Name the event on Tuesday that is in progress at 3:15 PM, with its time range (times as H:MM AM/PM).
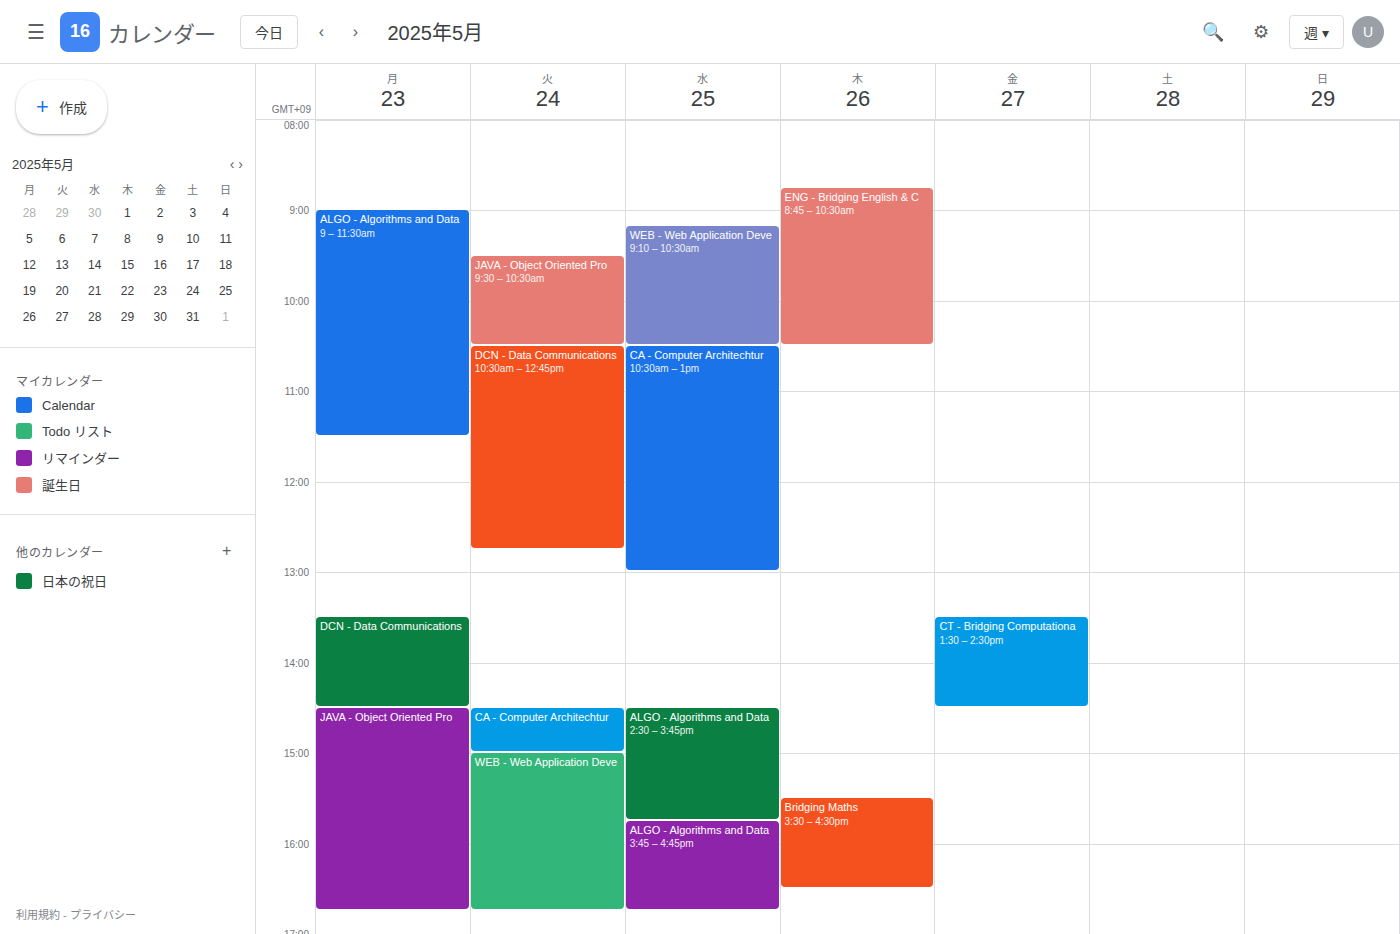
"WEB - Web Application Deve", 3:00 PM to 4:45 PM